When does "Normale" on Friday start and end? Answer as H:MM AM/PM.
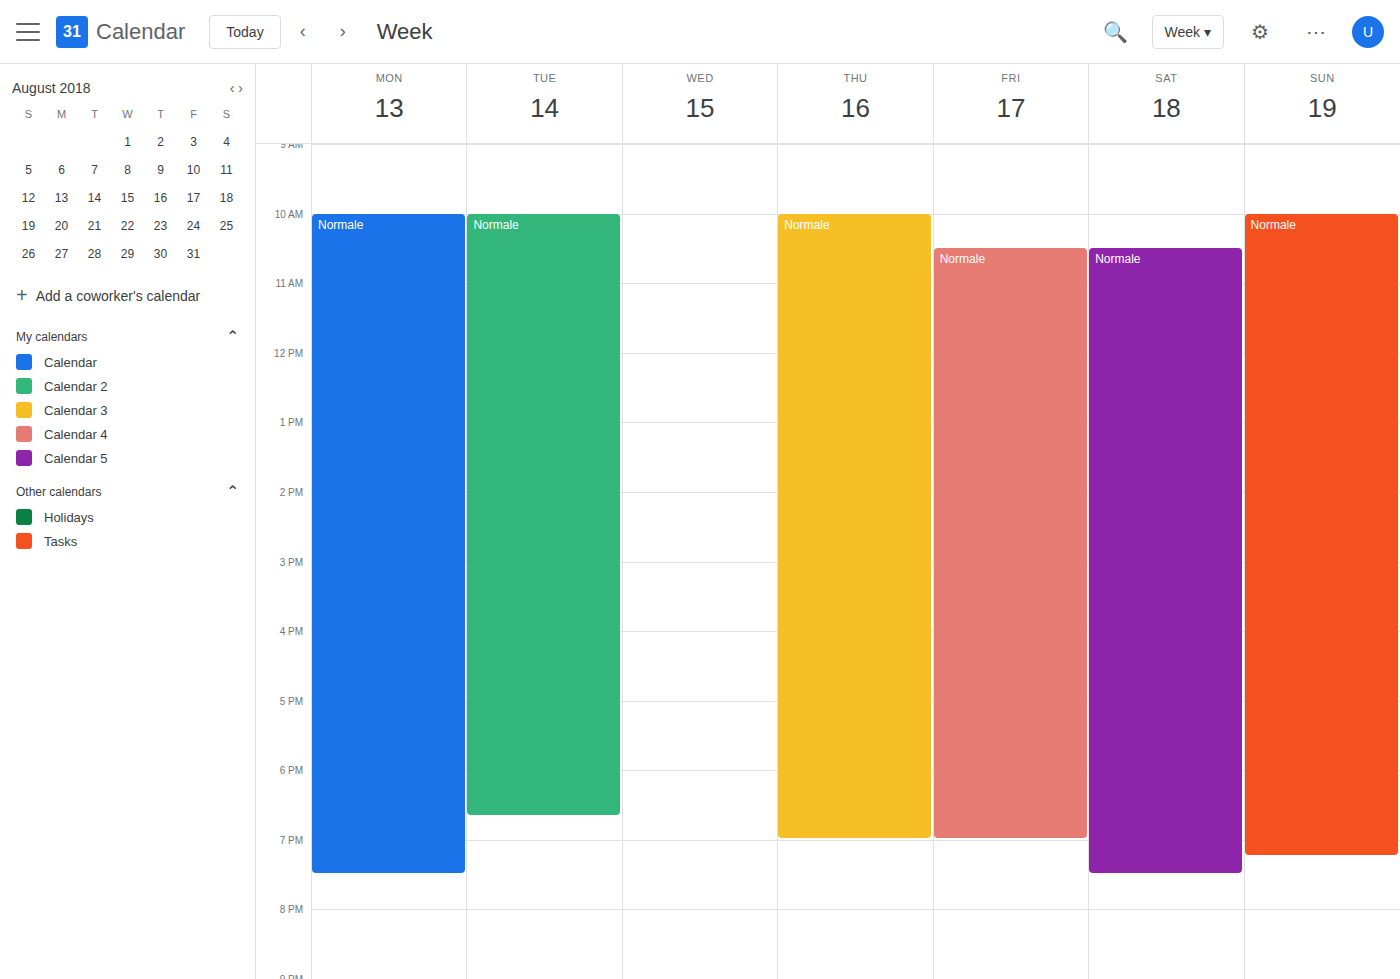
10:30 AM to 7:00 PM